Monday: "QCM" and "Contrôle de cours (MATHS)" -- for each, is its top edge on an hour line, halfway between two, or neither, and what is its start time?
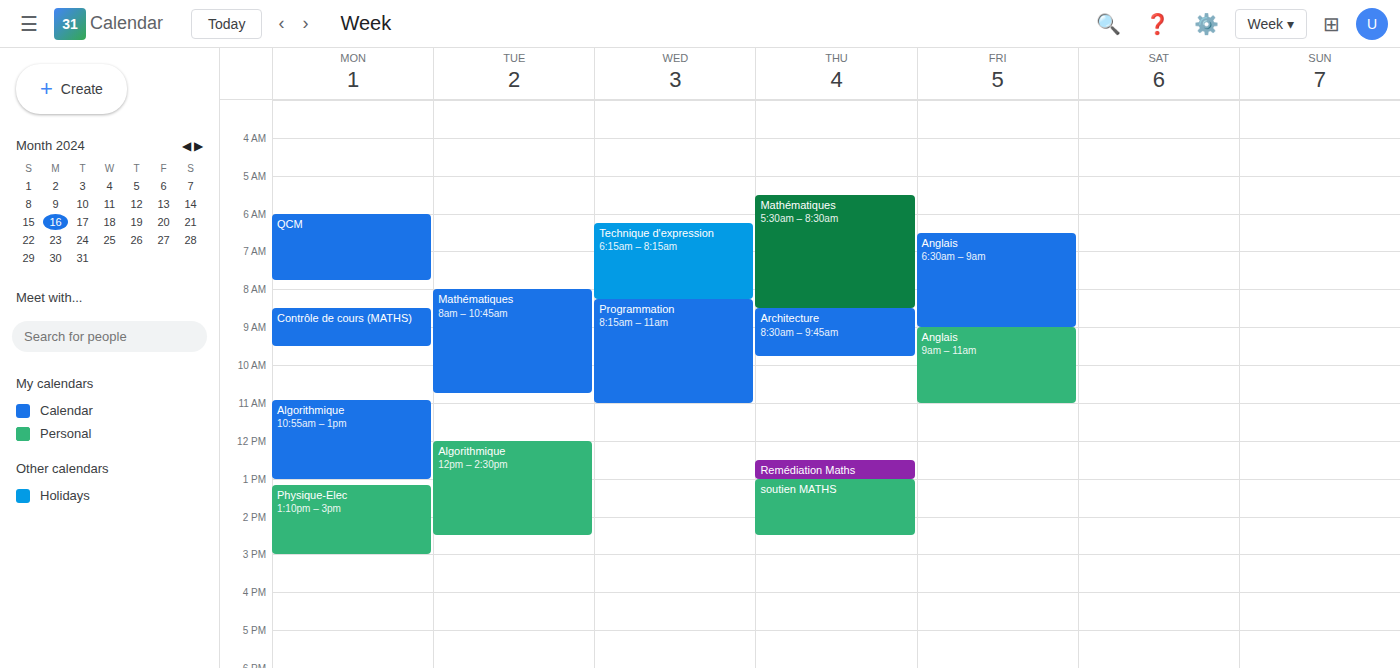
"QCM": 6:00 AM, exactly on the 6 AM line. "Contrôle de cours (MATHS)": 8:30 AM, halfway between the 8 AM and 9 AM lines.